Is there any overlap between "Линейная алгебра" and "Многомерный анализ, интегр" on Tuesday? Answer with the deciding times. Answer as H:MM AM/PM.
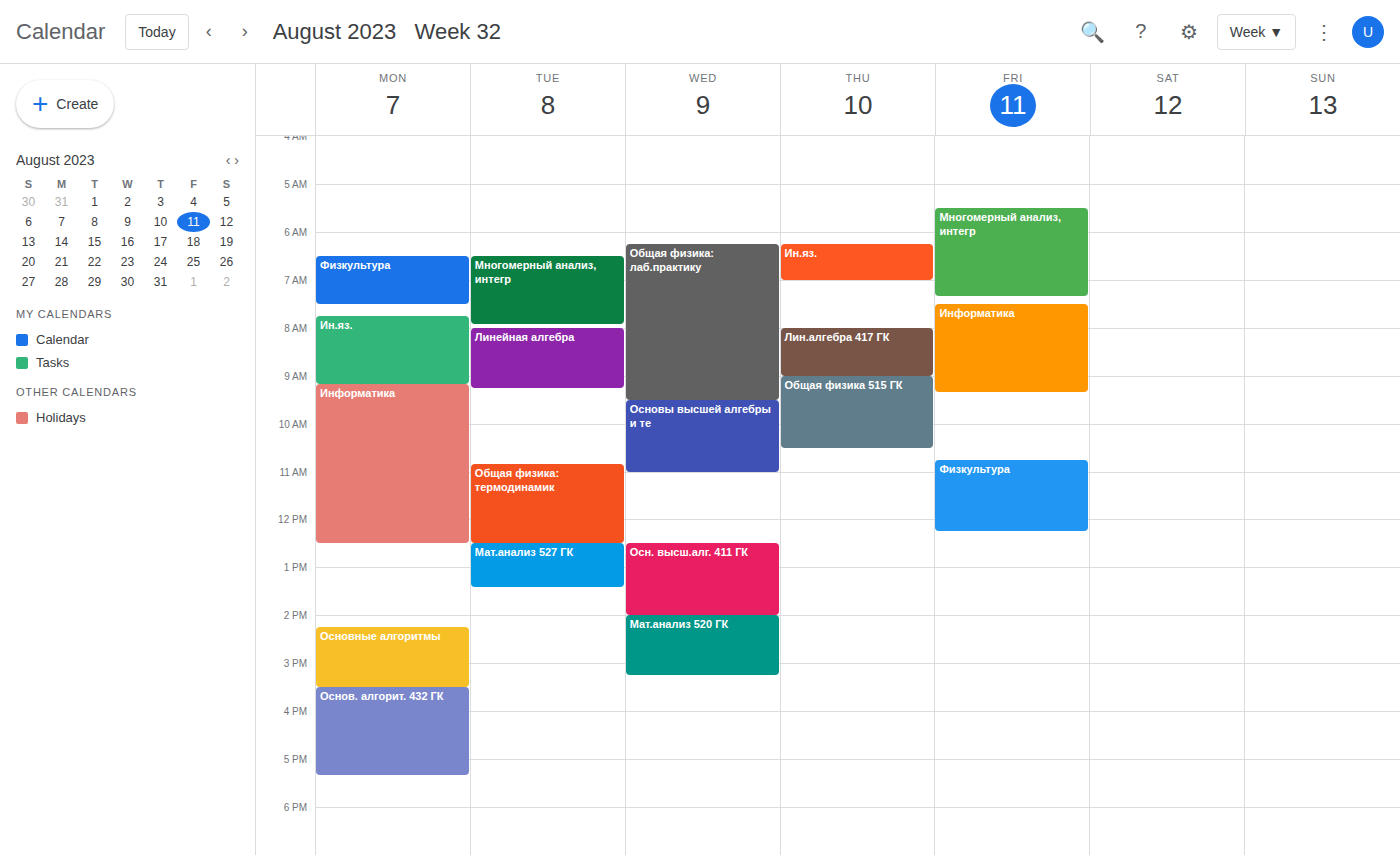
"Многомерный анализ, интегр" ends at 7:55 AM and "Линейная алгебра" starts at 8:00 AM -- no overlap.